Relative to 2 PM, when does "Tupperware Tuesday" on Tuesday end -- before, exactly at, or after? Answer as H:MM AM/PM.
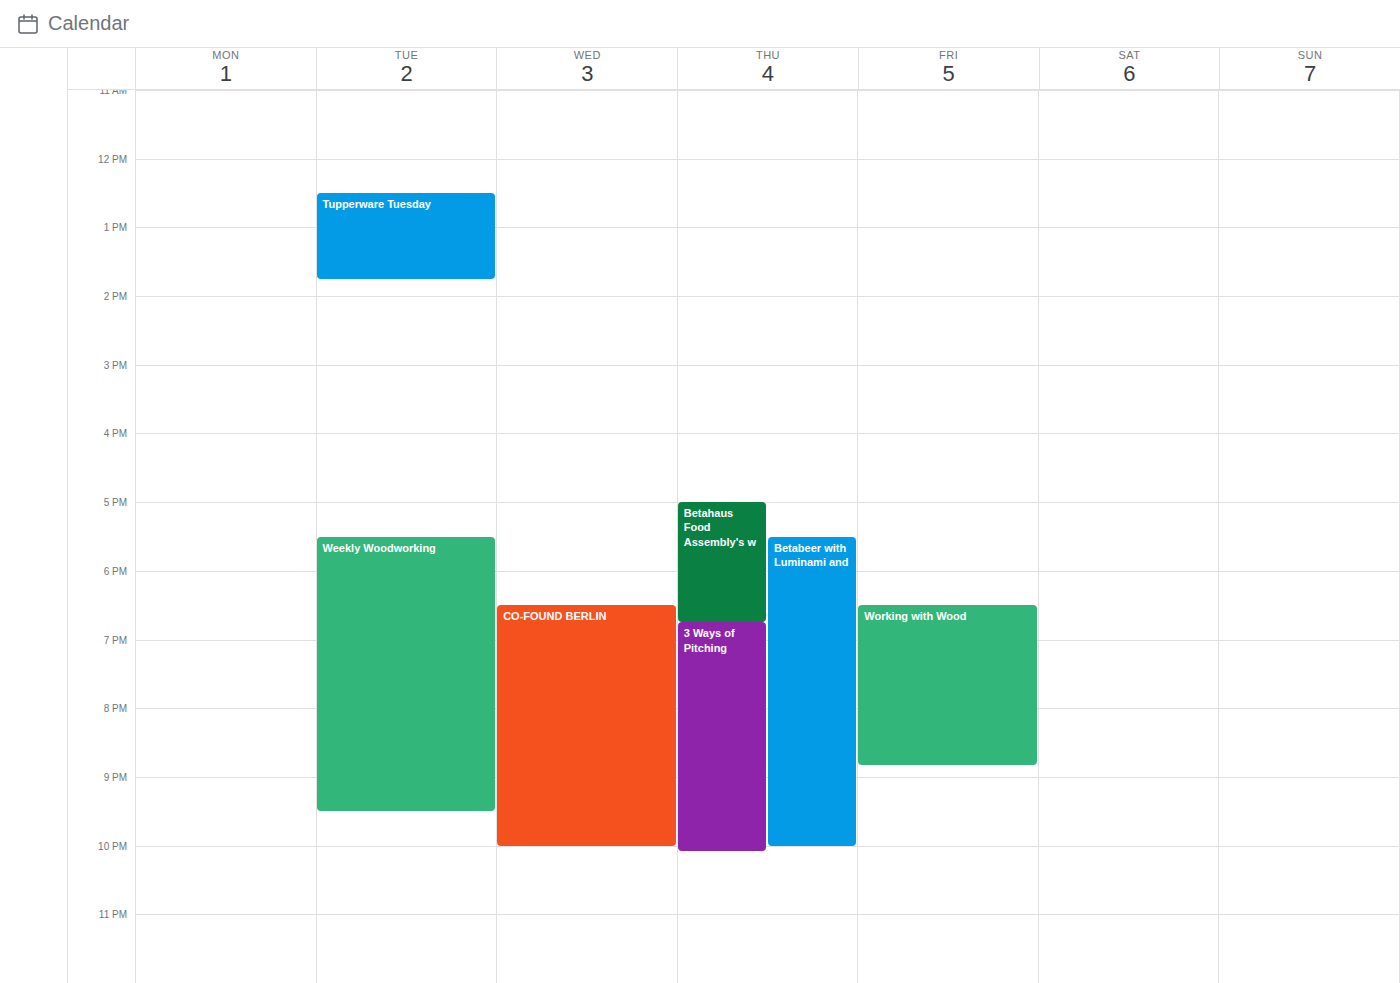
1:45 PM -- before 2 PM, 15 minutes above the 2 PM line.